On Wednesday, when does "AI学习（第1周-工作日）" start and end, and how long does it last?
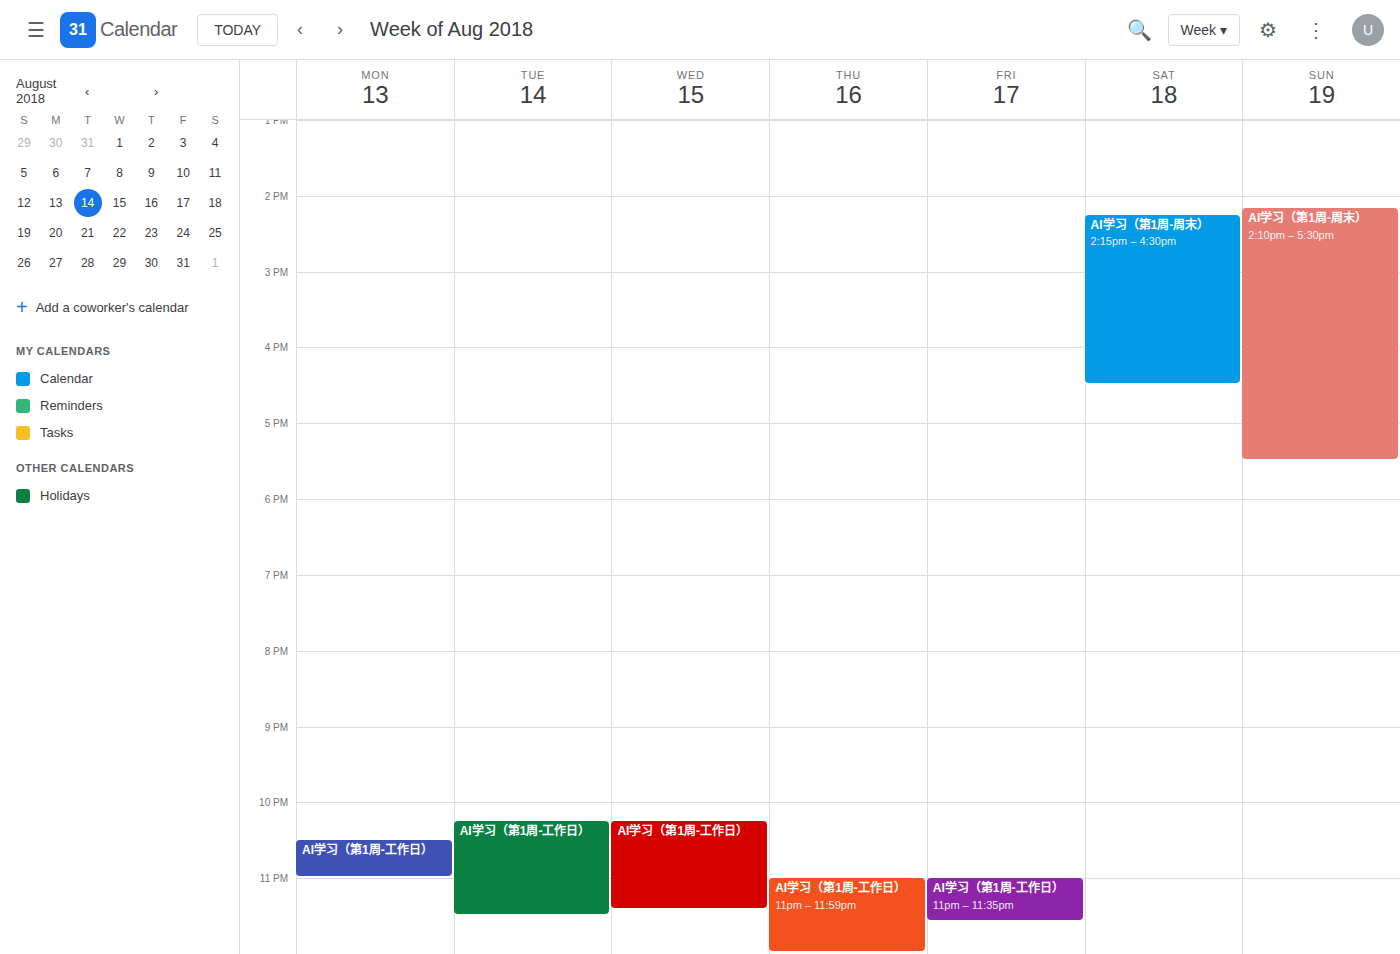
22:15 to 23:25, 1 hour 10 minutes